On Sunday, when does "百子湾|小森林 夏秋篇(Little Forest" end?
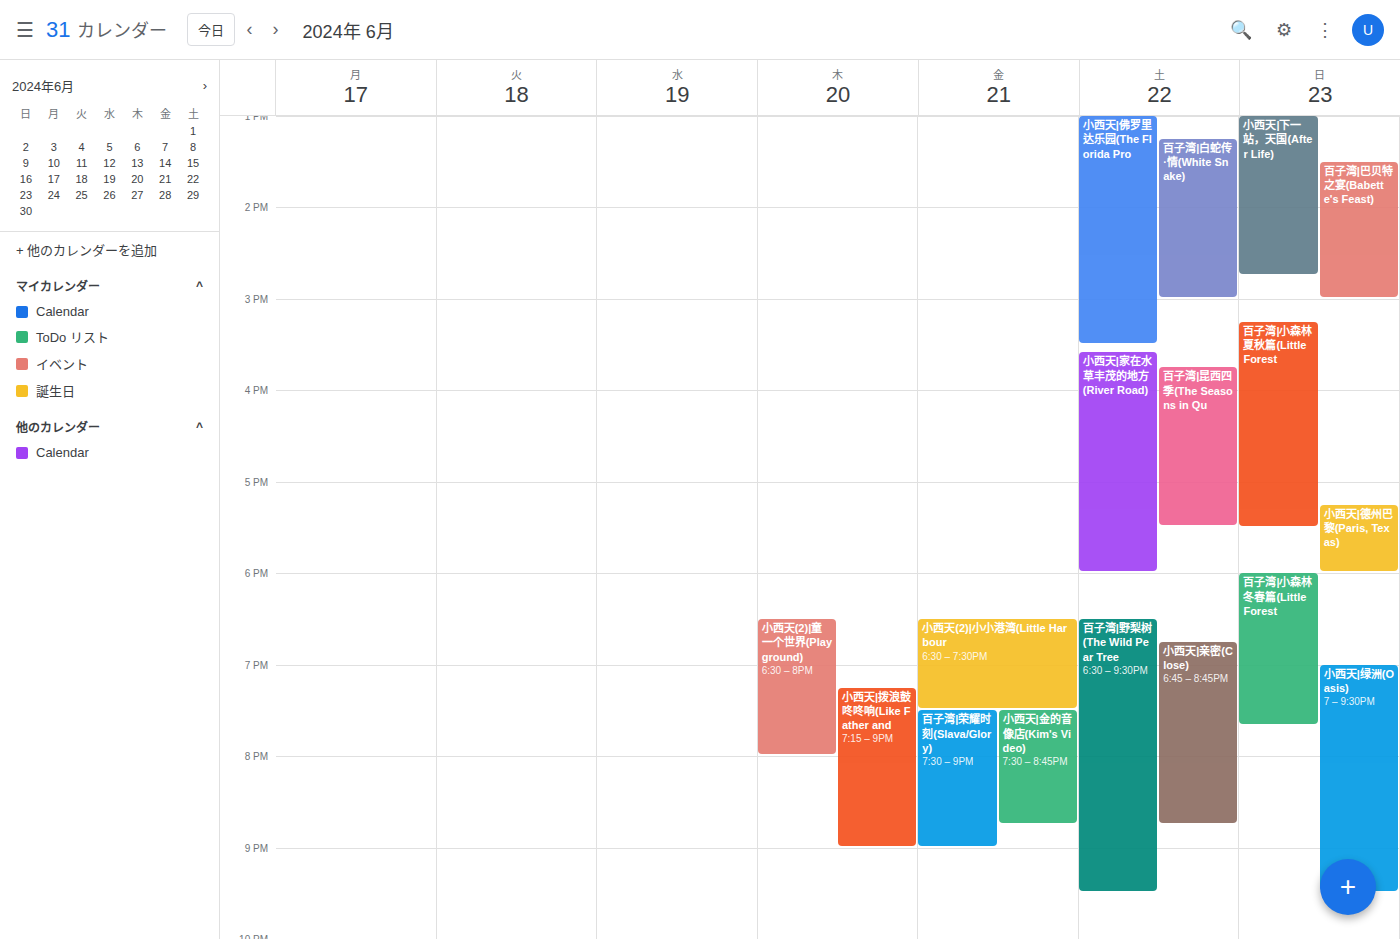
5:30 PM